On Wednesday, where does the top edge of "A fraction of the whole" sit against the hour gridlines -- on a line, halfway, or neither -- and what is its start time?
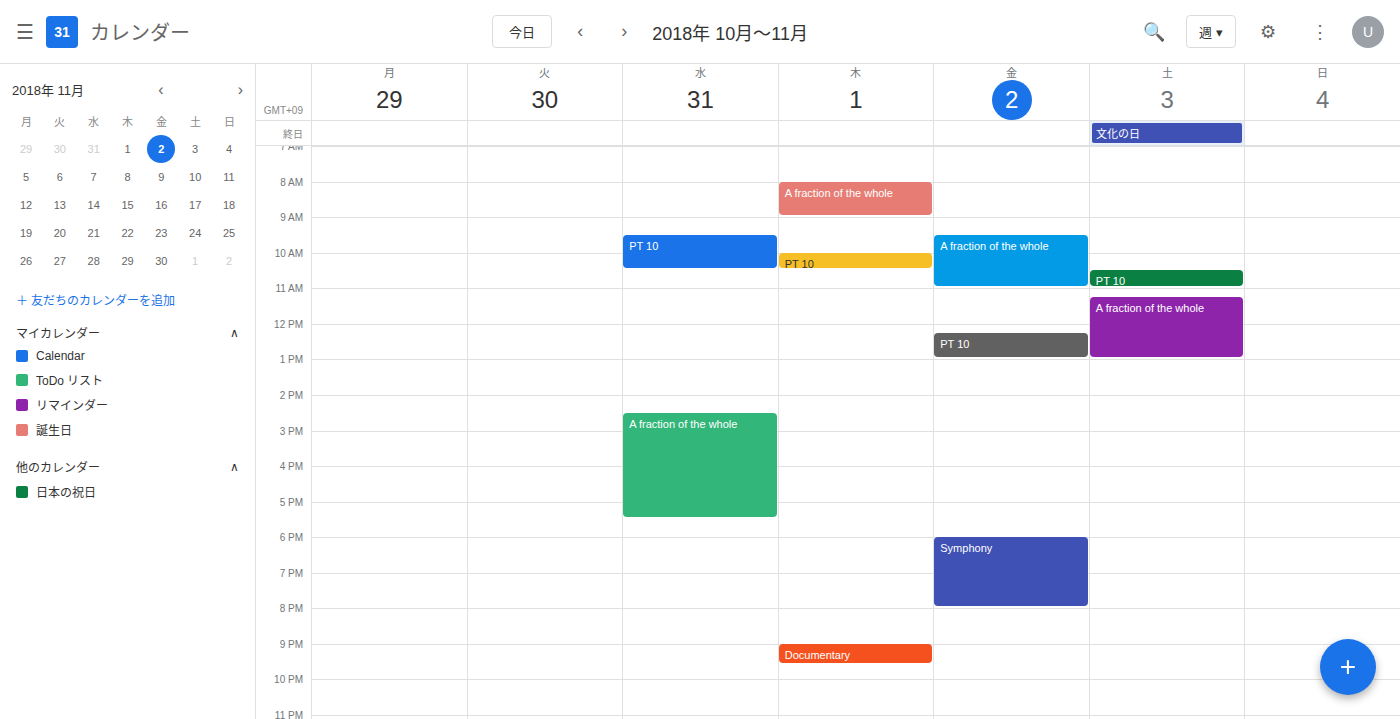
2:30 PM -- halfway between the 2 PM and 3 PM lines.